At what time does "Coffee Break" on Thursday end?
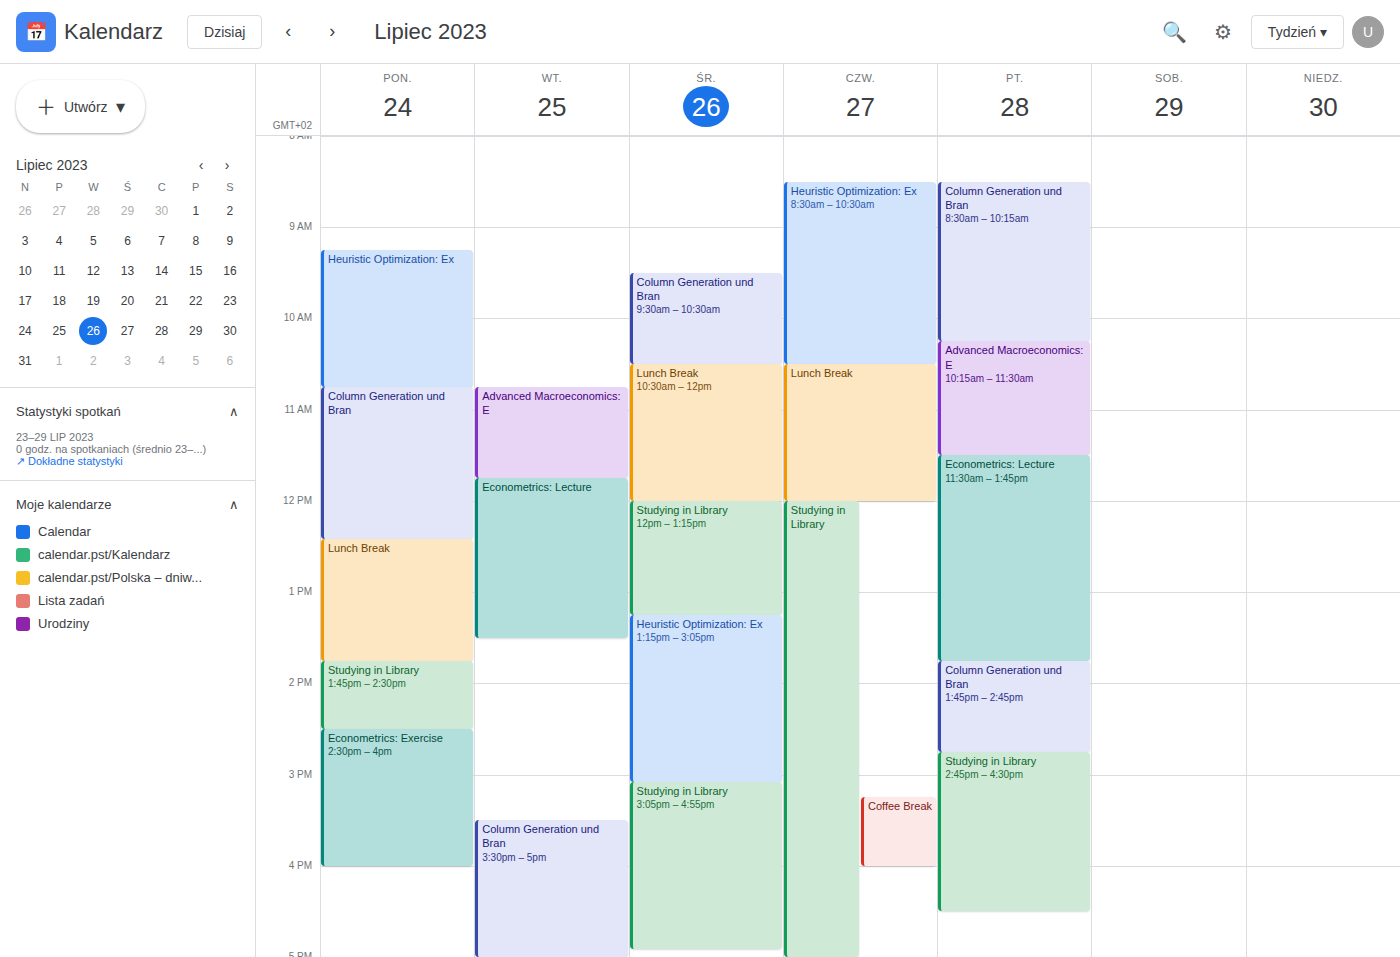
4:00 PM